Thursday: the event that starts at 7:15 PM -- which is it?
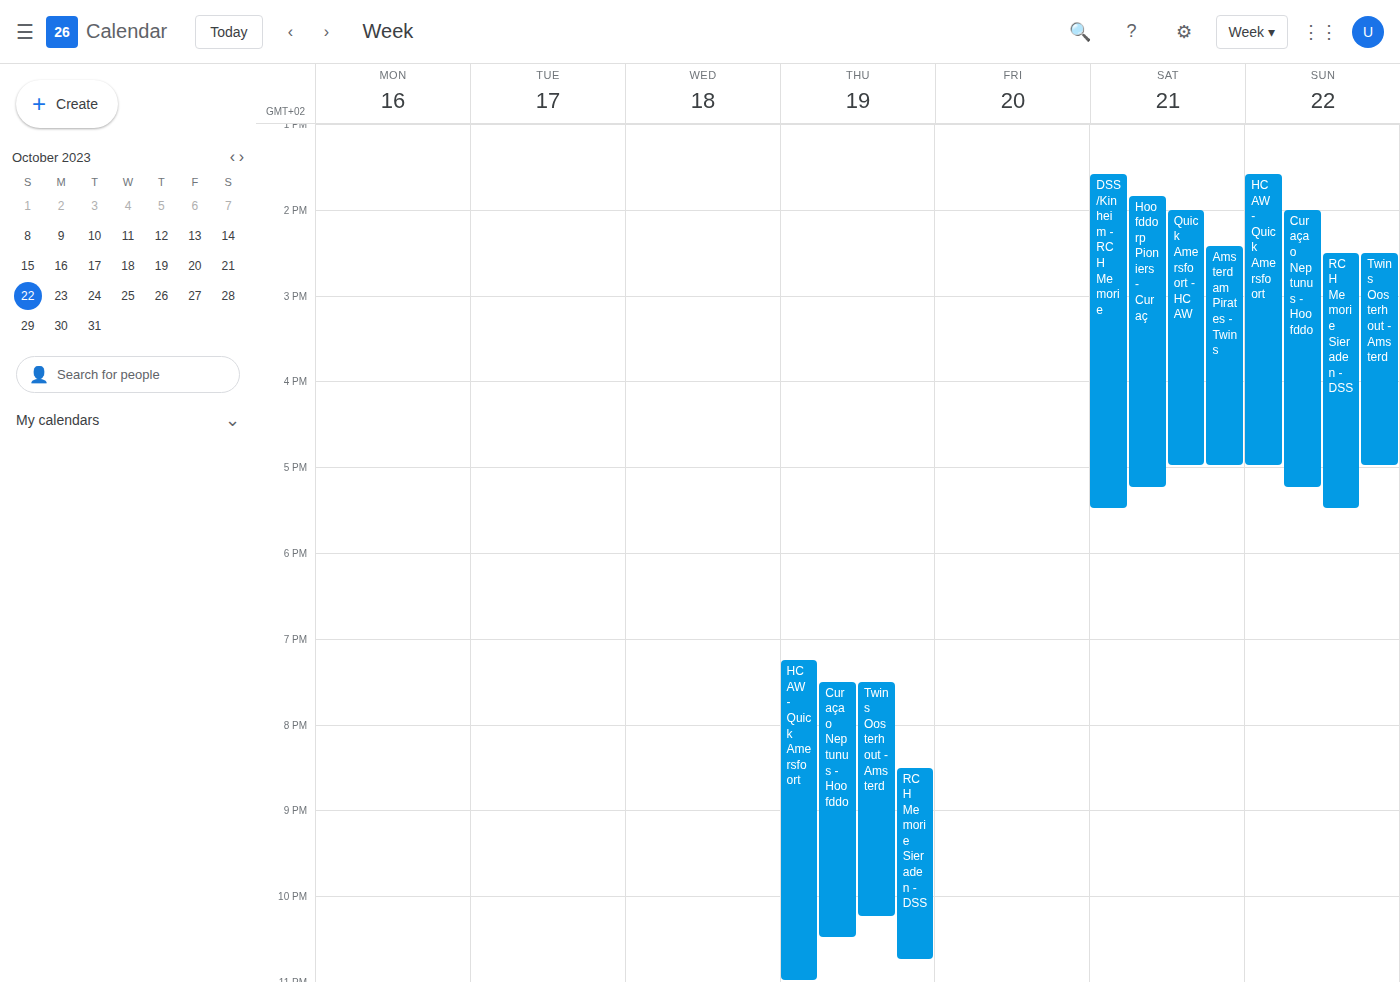
"HCAW - Quick Amersfoort"